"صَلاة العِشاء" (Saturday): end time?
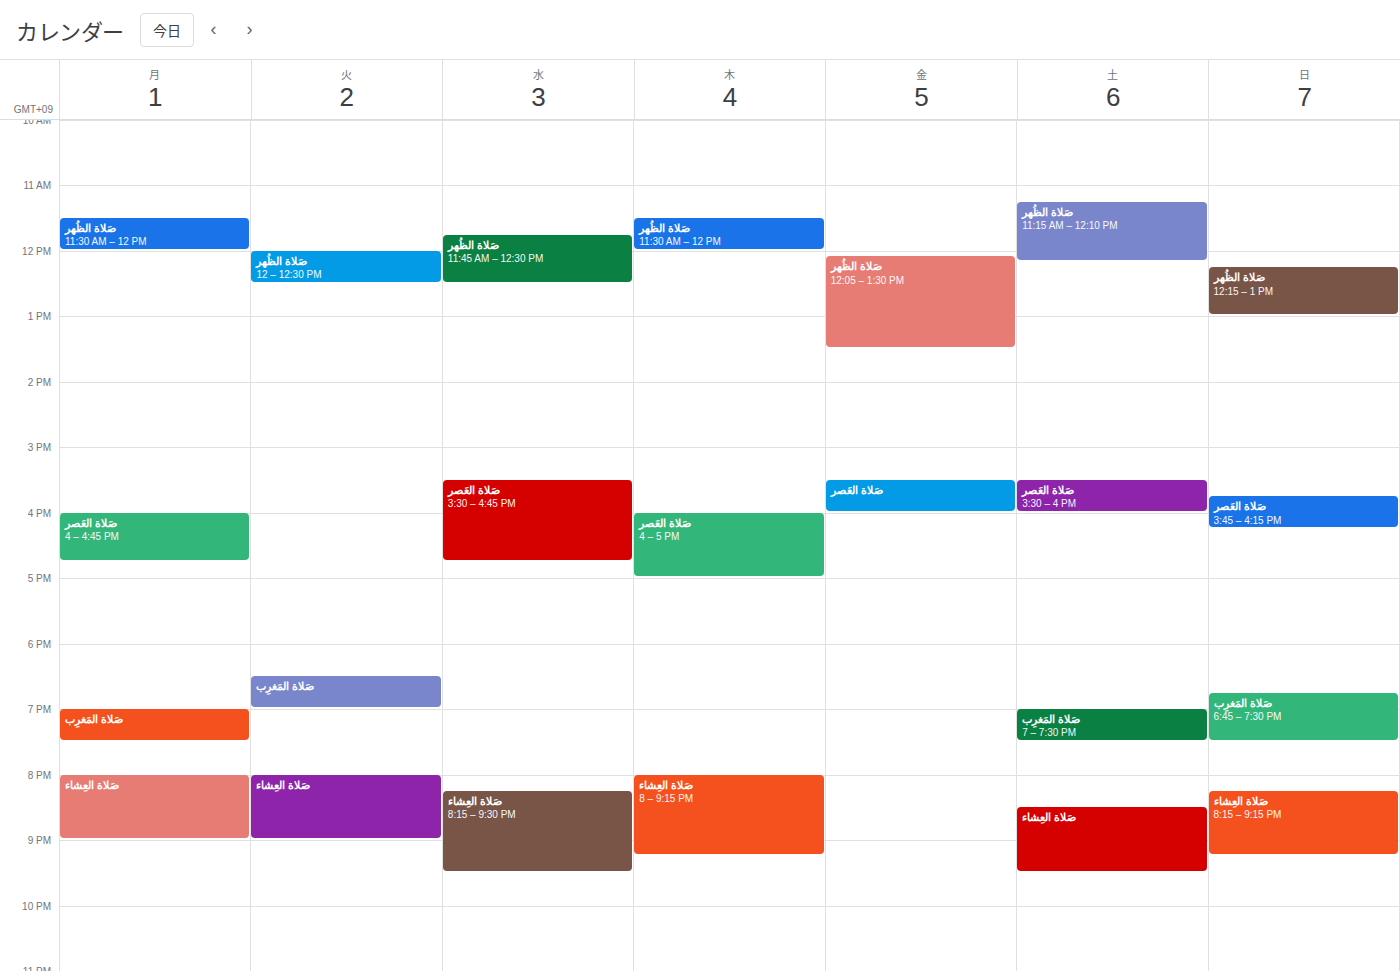
9:30 PM